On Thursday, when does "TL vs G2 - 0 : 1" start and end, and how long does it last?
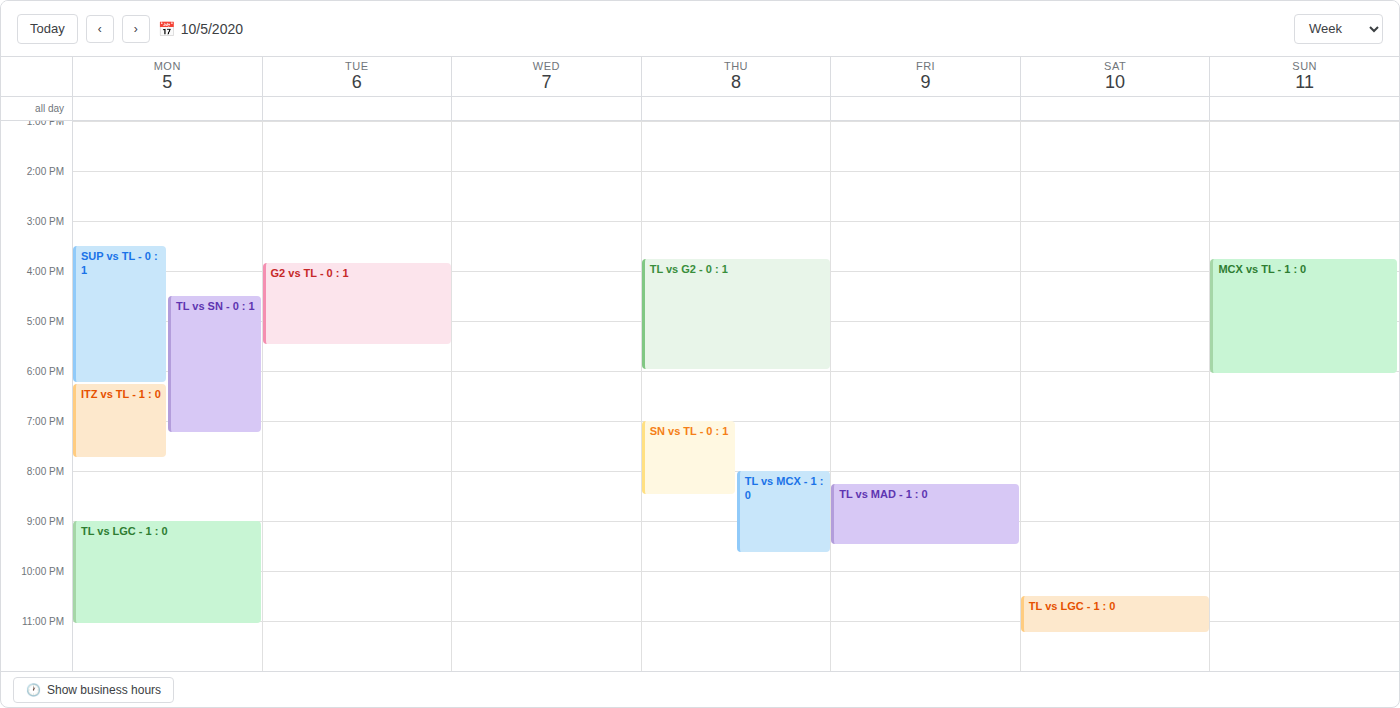
3:45 PM to 6:00 PM, 2 hours 15 minutes